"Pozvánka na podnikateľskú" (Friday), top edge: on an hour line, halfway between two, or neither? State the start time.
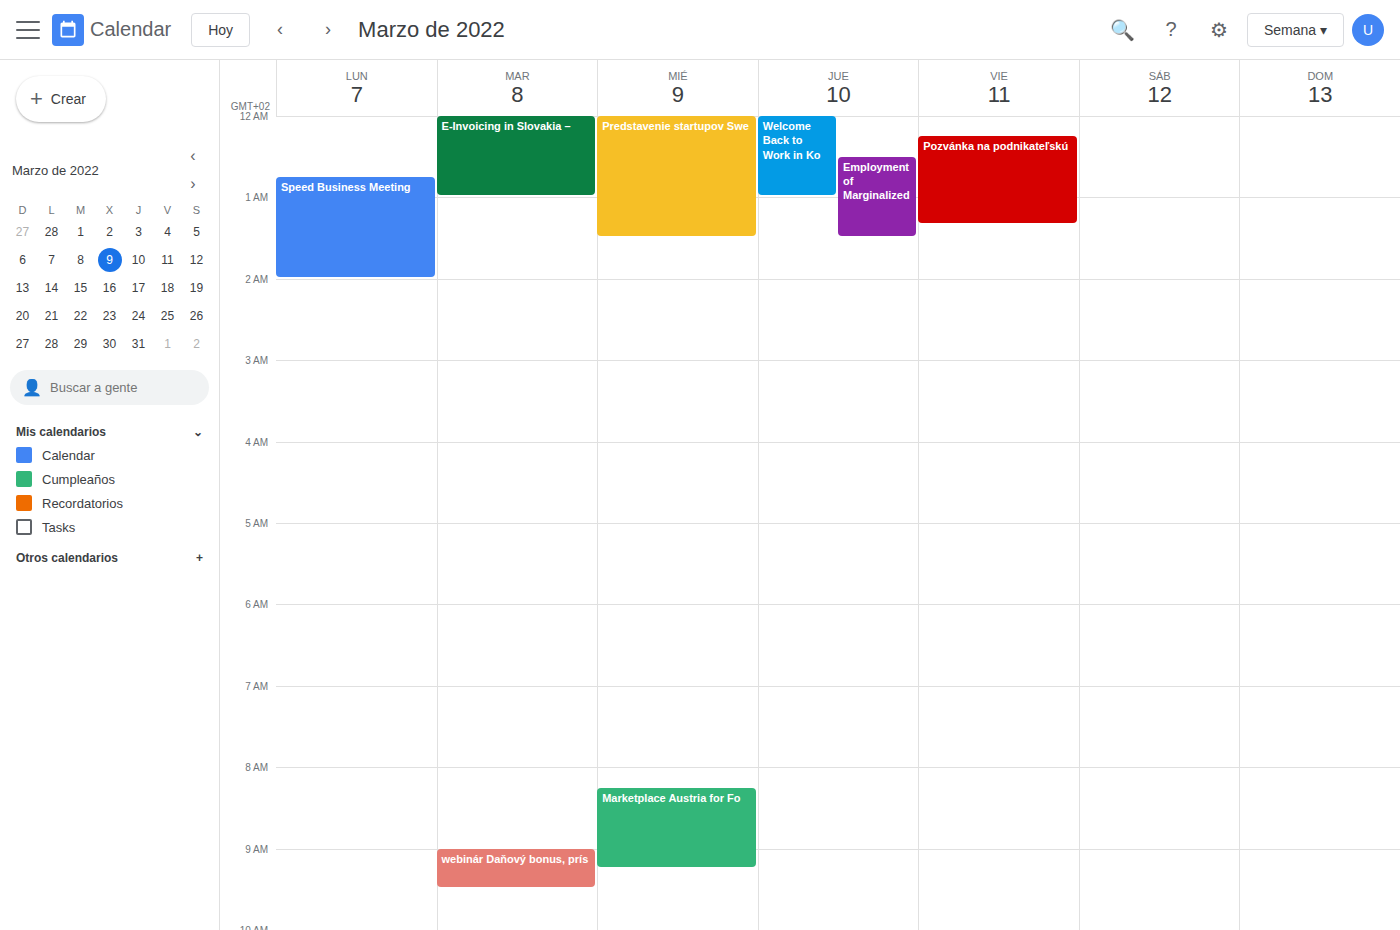
12:15 AM -- neither: a quarter of the way from the 12 AM line to the 1 AM line.